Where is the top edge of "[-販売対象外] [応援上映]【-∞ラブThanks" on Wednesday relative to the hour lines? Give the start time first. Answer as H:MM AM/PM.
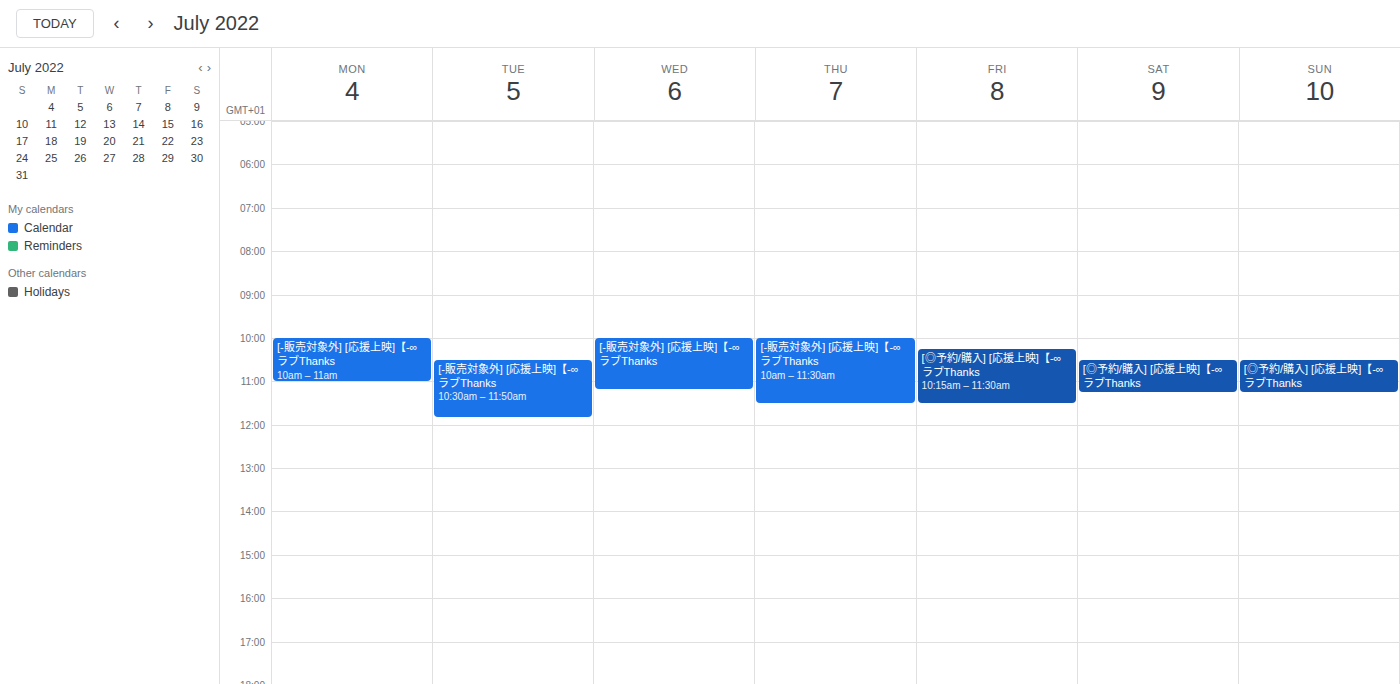
10:00 AM -- exactly on the 10 AM line.